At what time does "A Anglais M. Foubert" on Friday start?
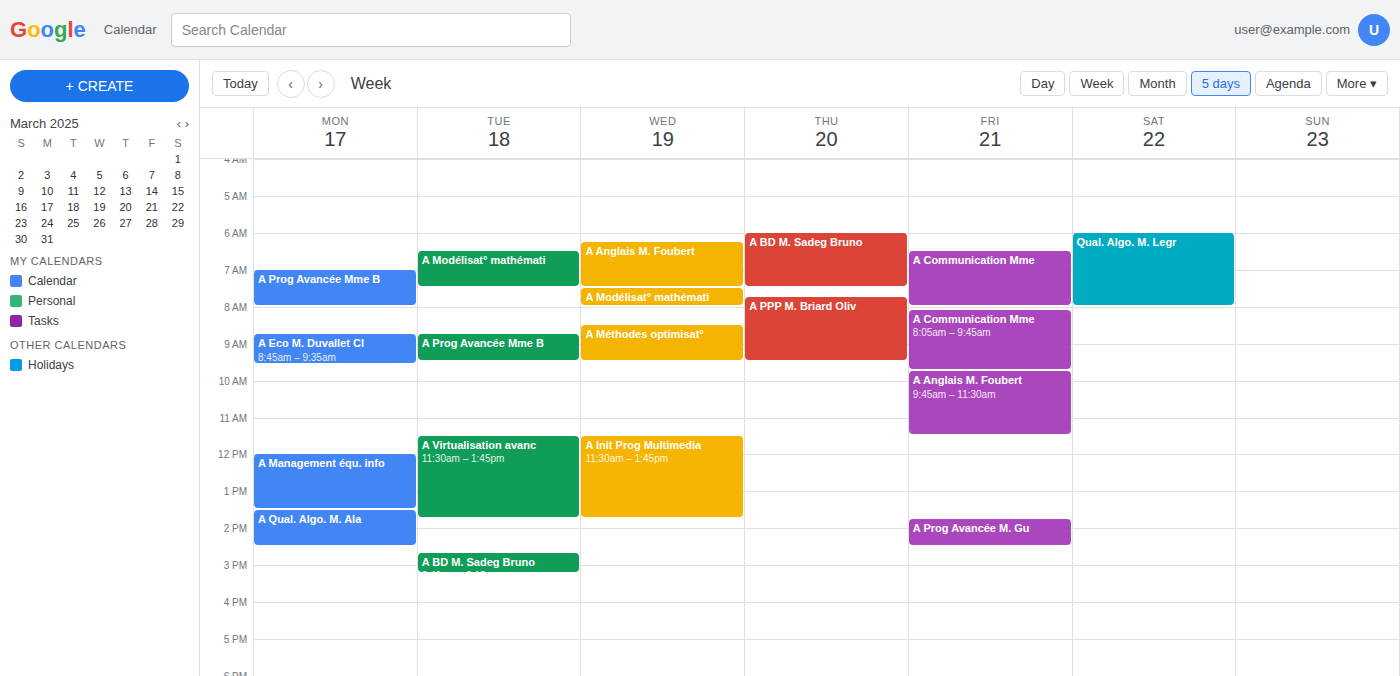
9:45 AM